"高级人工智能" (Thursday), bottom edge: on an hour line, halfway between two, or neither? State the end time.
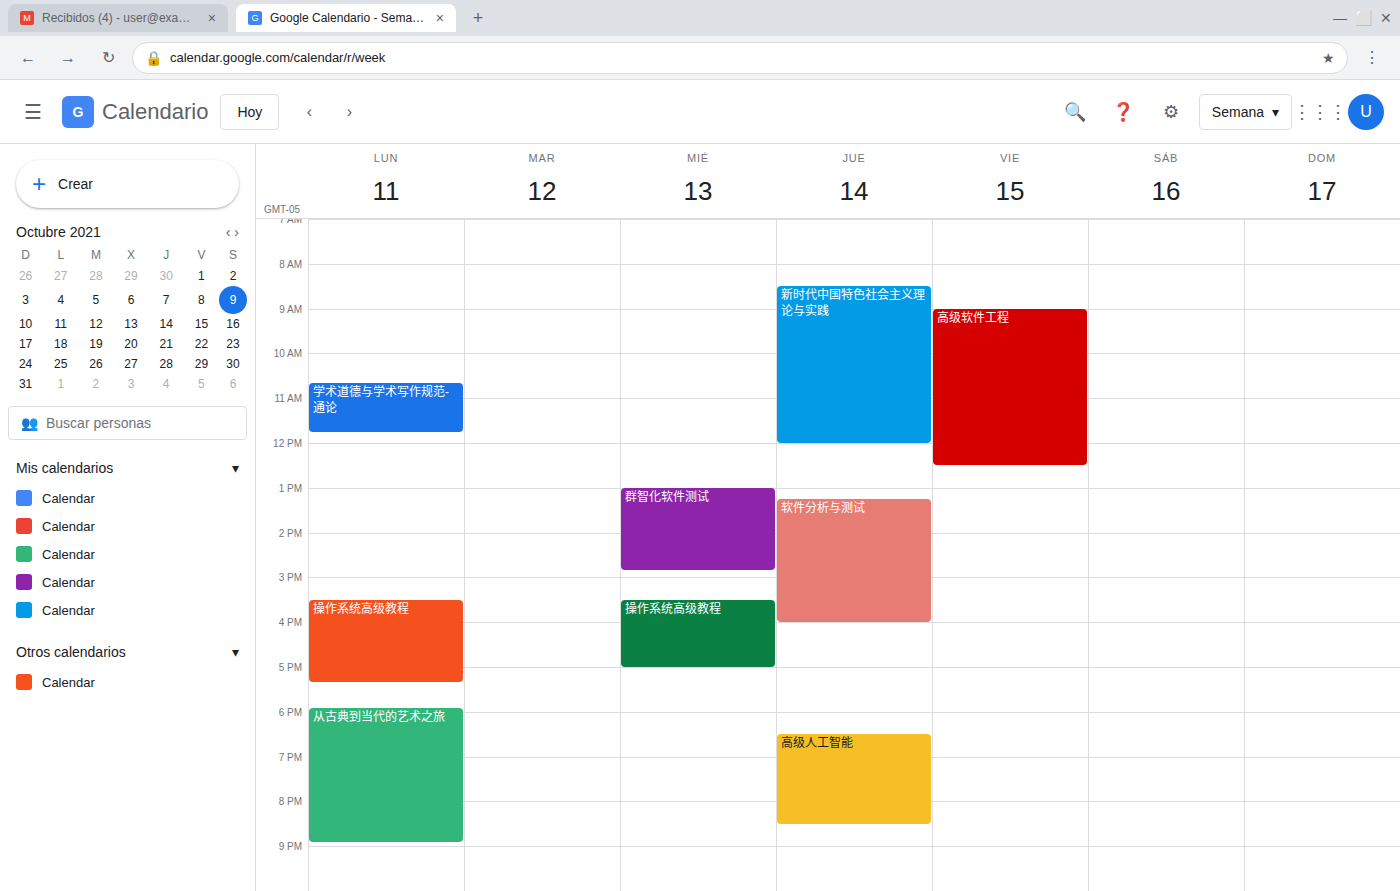
8:30 PM -- halfway between the 8 PM and 9 PM lines.